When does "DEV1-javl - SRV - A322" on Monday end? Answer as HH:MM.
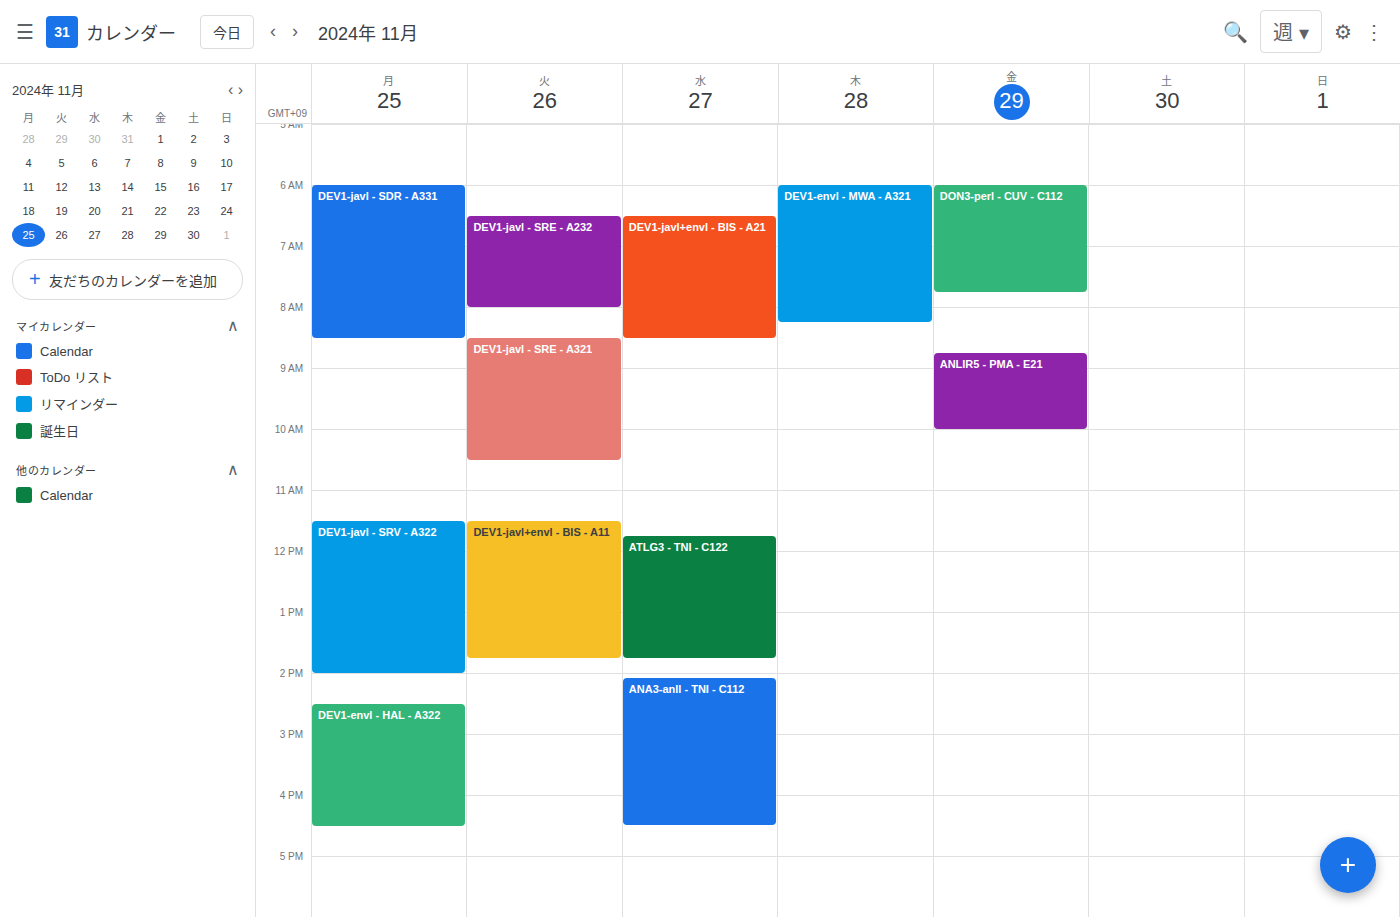
14:00